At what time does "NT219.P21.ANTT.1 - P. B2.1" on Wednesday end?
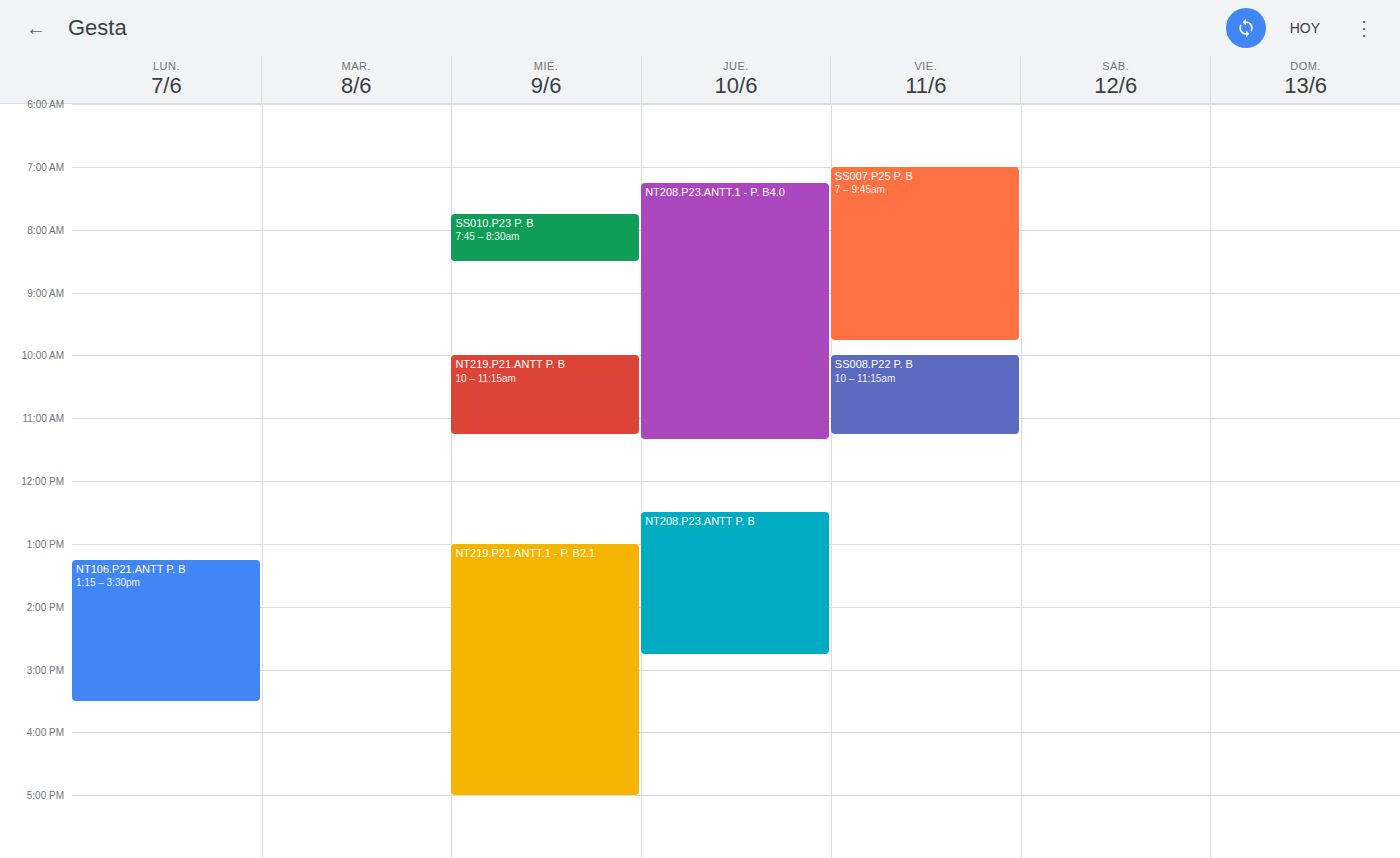
17:00